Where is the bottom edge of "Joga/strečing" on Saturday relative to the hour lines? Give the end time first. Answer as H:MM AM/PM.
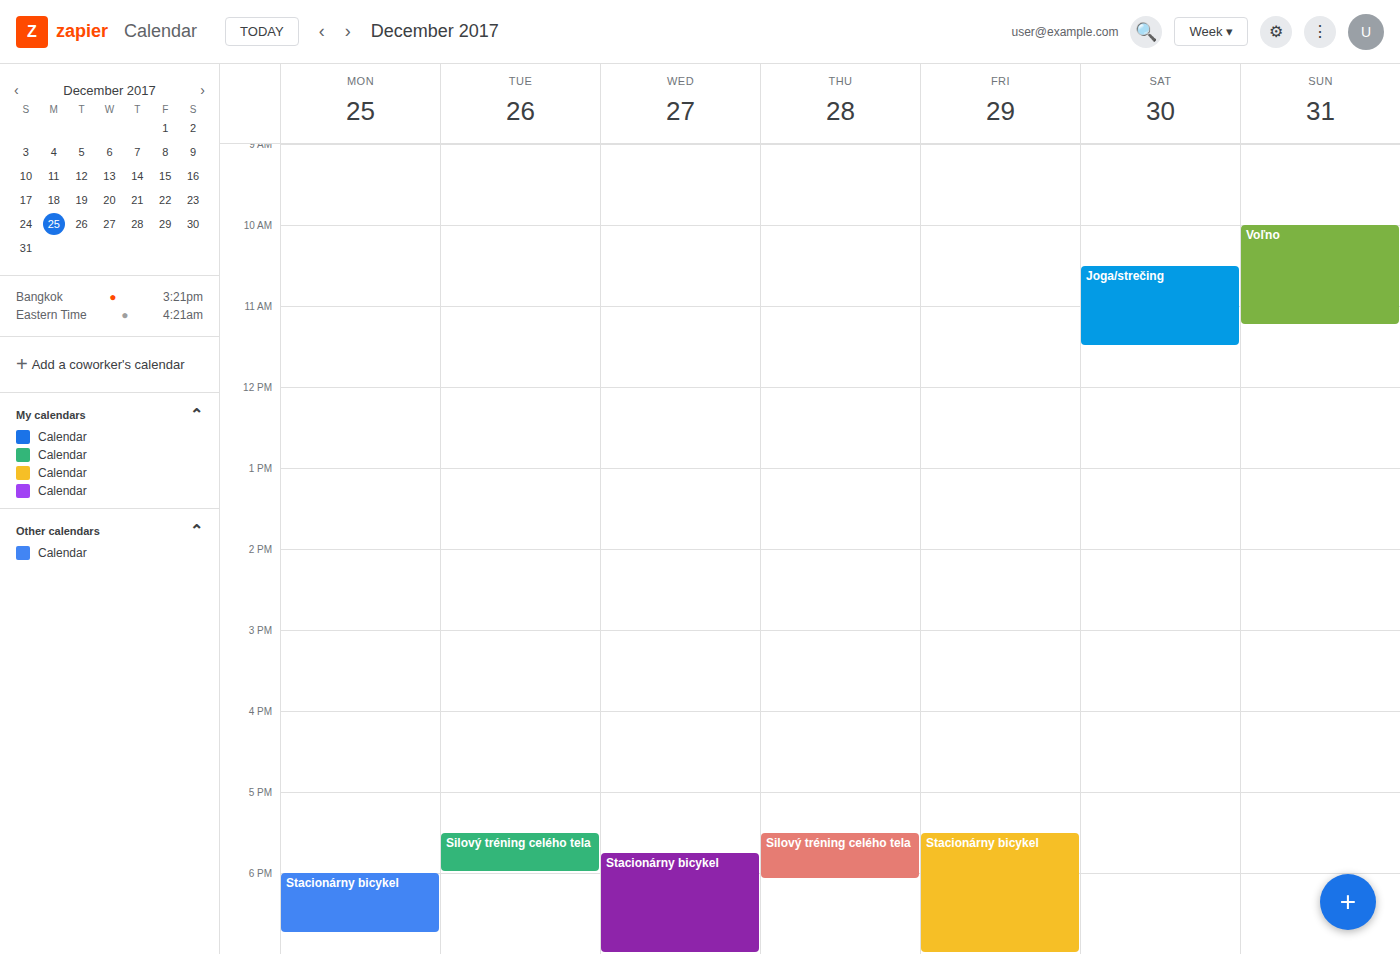
11:30 AM -- halfway between the 11 AM and 12 PM lines.